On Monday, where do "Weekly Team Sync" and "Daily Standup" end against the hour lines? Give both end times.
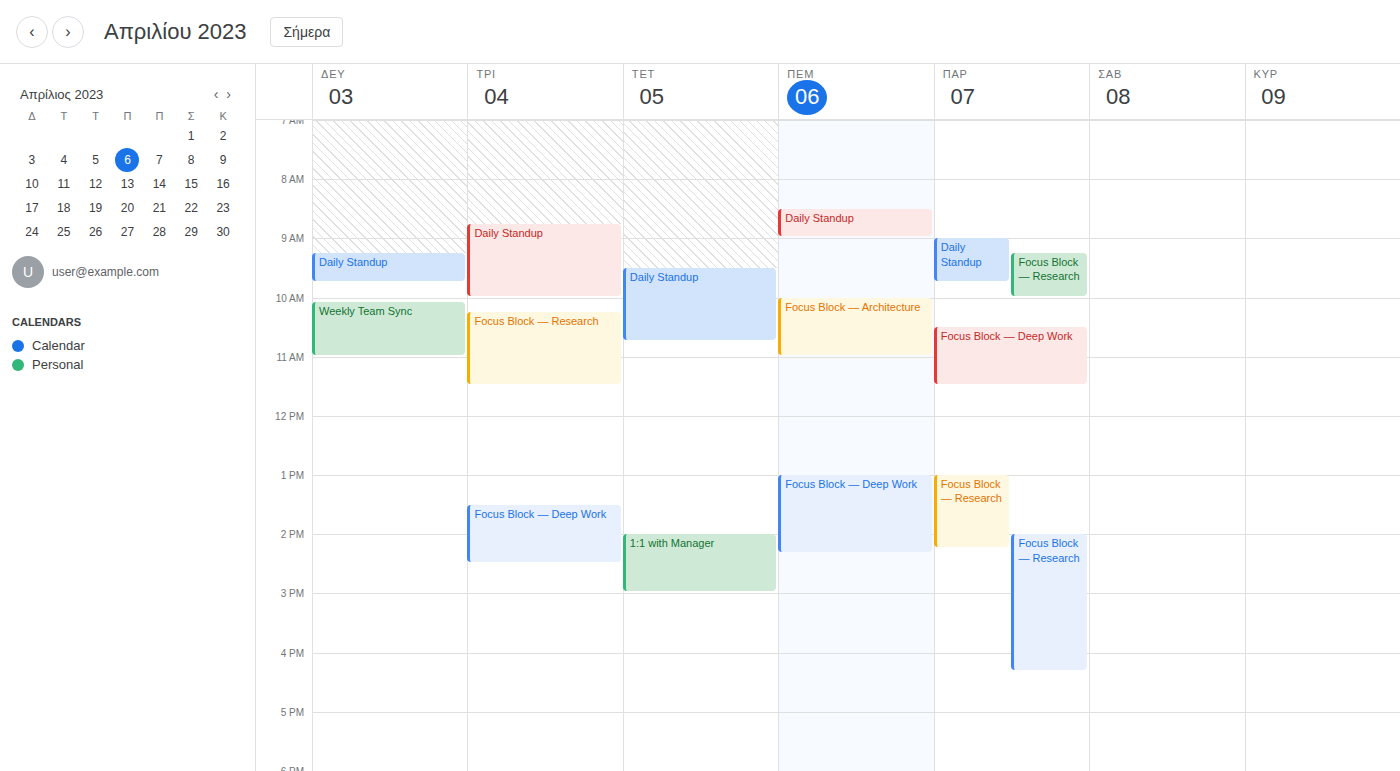
"Weekly Team Sync": 11:00 AM, exactly on the 11 AM line. "Daily Standup": 9:45 AM, neither: three quarters of the way from the 9 AM line to the 10 AM line.